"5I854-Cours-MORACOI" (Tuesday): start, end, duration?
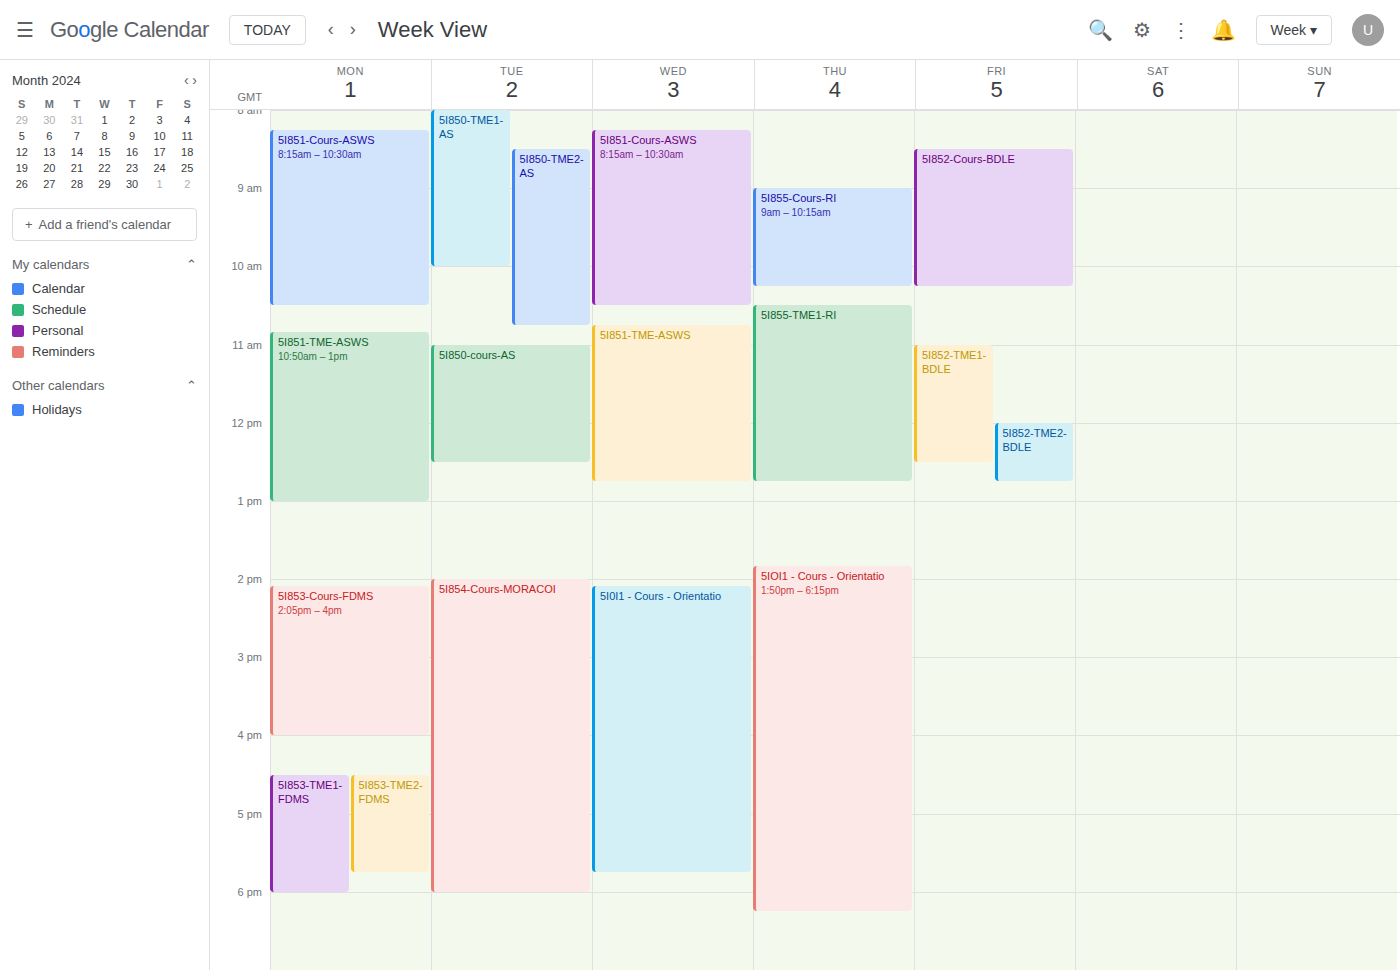
2:00 PM to 6:00 PM, 4 hours